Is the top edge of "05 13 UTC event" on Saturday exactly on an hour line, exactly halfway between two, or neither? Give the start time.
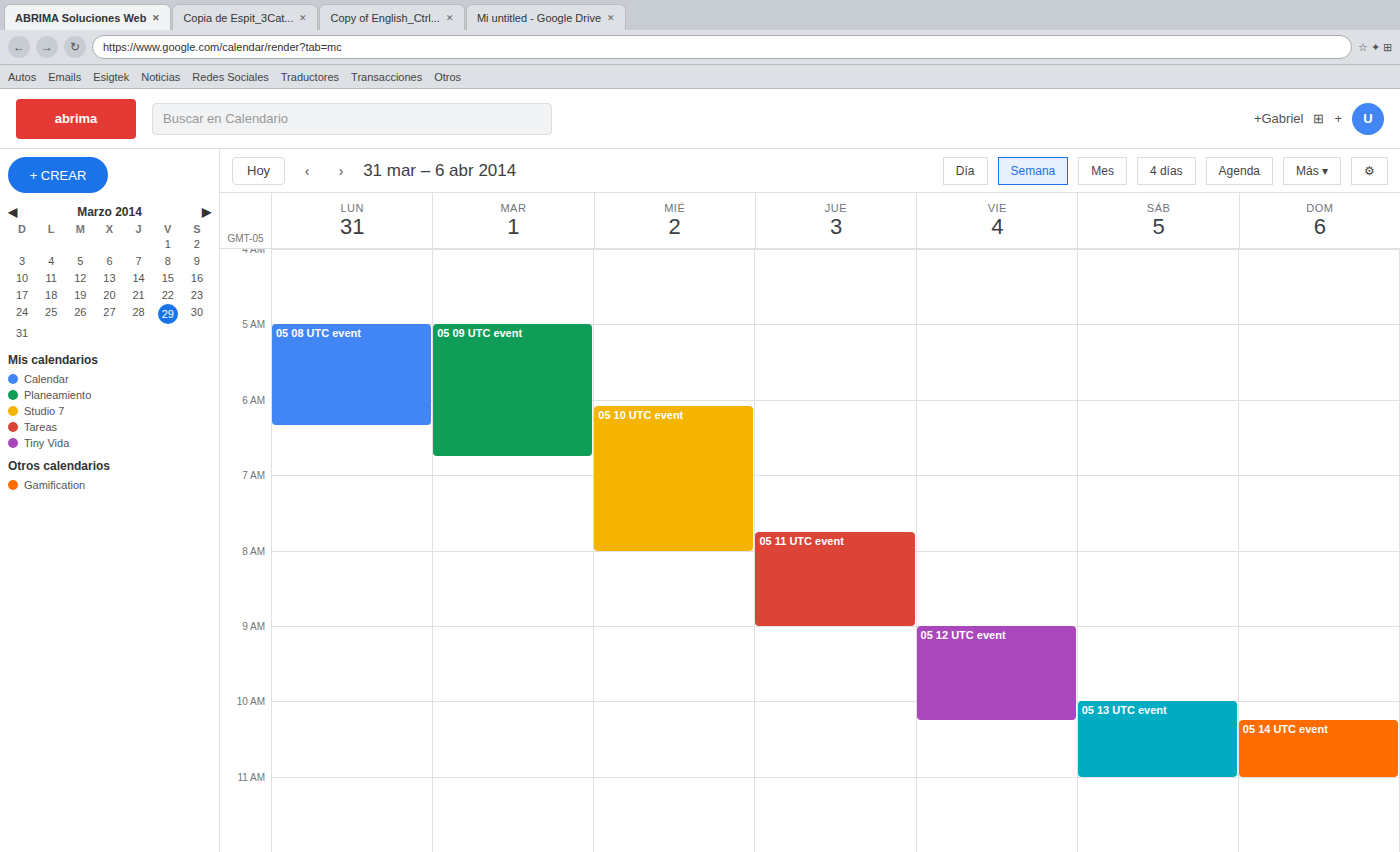
10:00 AM -- exactly on the 10 AM line.